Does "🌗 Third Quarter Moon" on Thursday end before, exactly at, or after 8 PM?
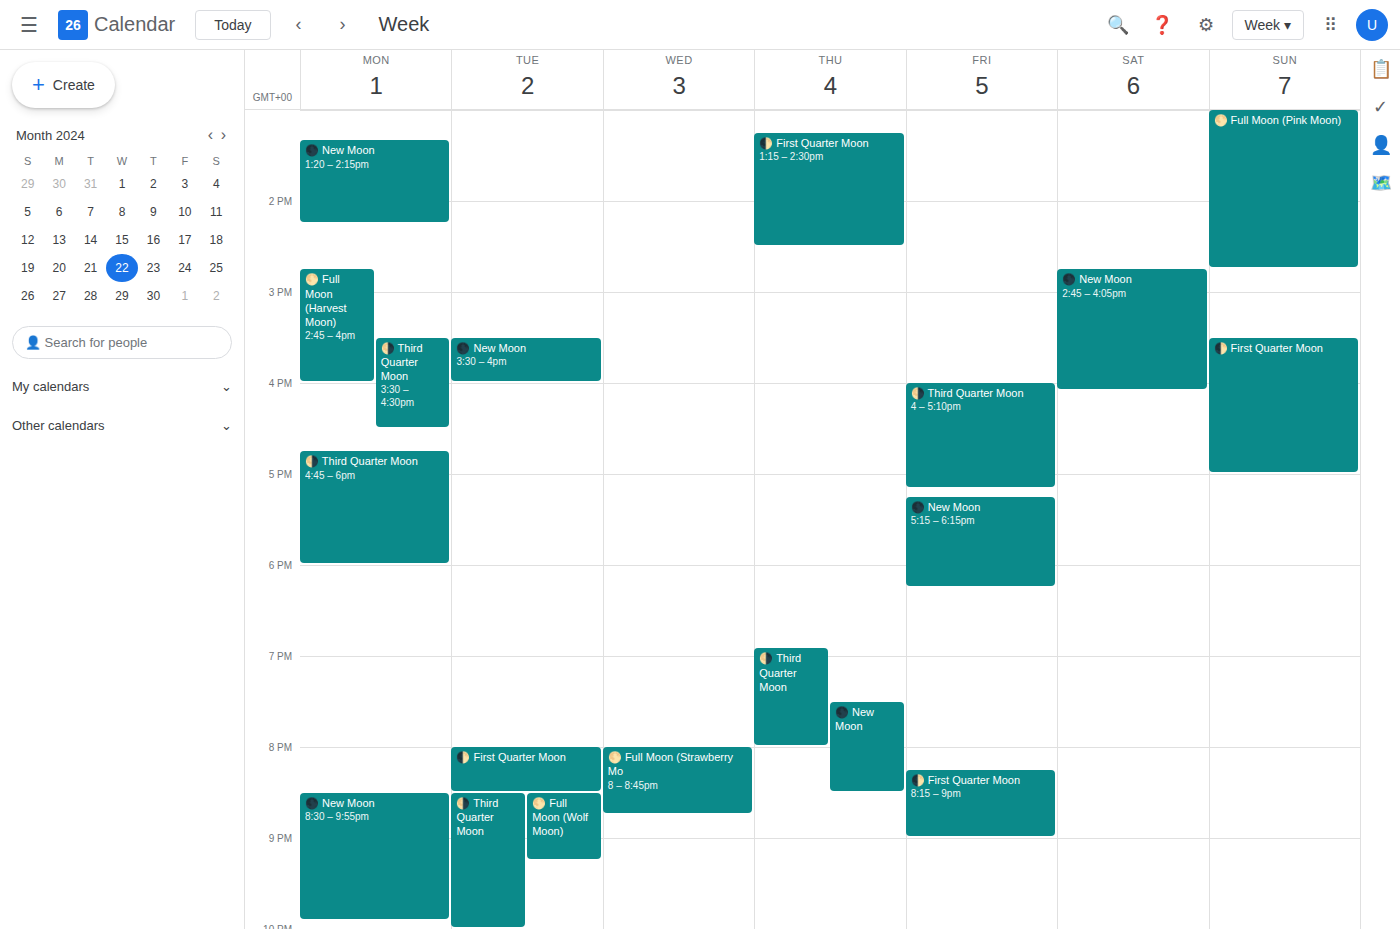
8:00 PM -- exactly at 8 PM, on the 8 PM line.